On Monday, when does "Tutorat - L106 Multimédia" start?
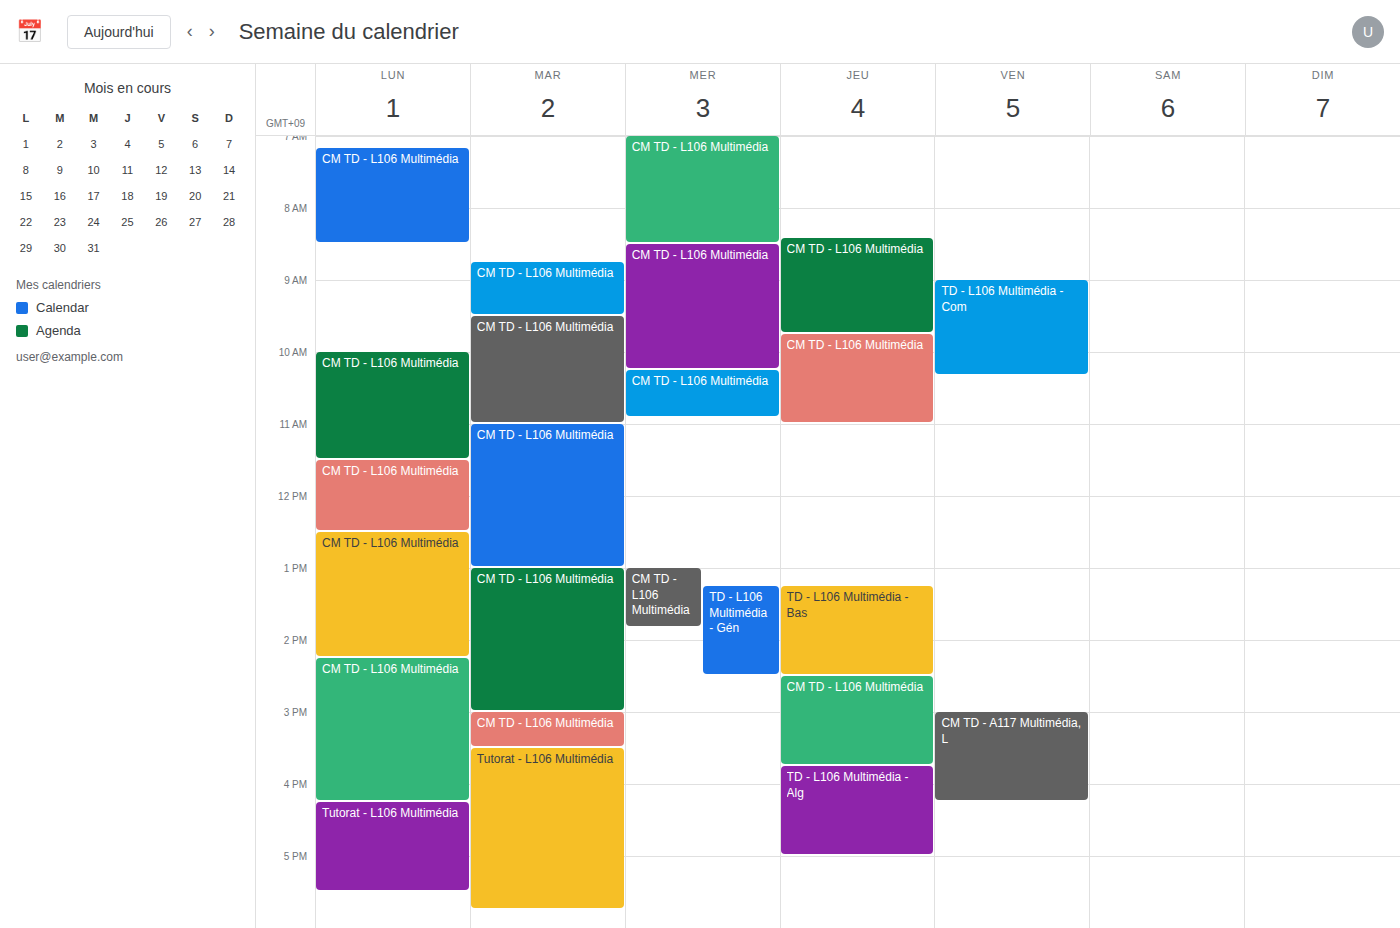
4:15 PM